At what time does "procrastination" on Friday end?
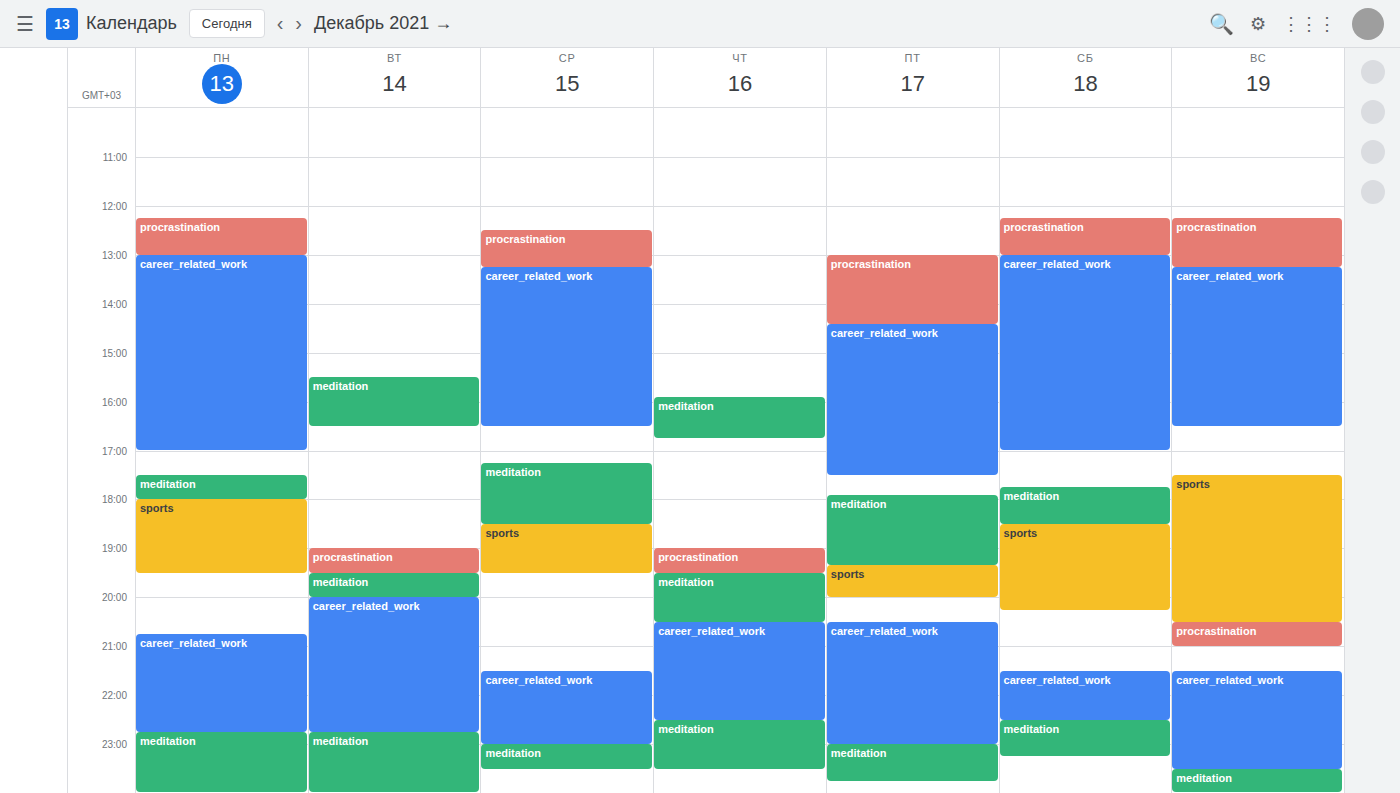
2:25 PM